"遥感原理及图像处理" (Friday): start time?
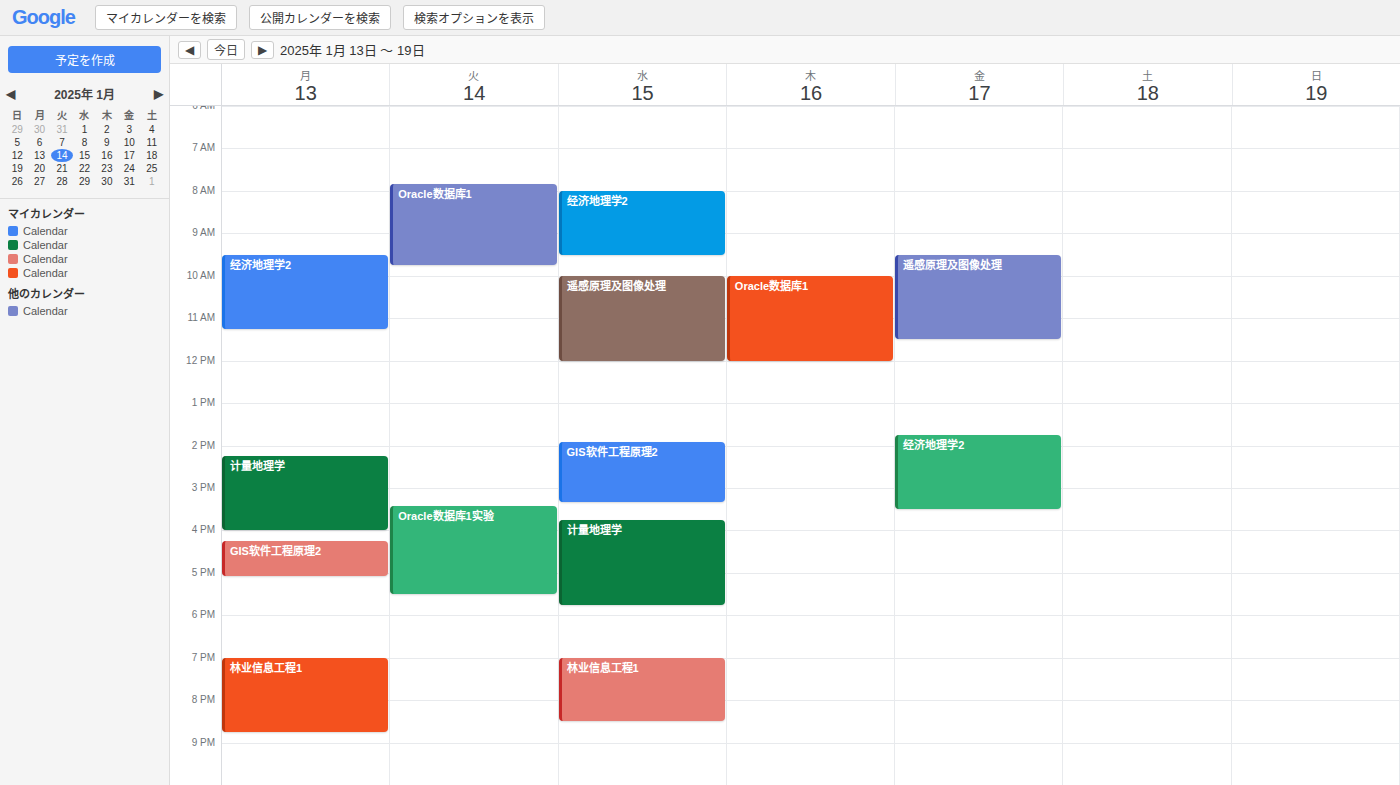
9:30 AM